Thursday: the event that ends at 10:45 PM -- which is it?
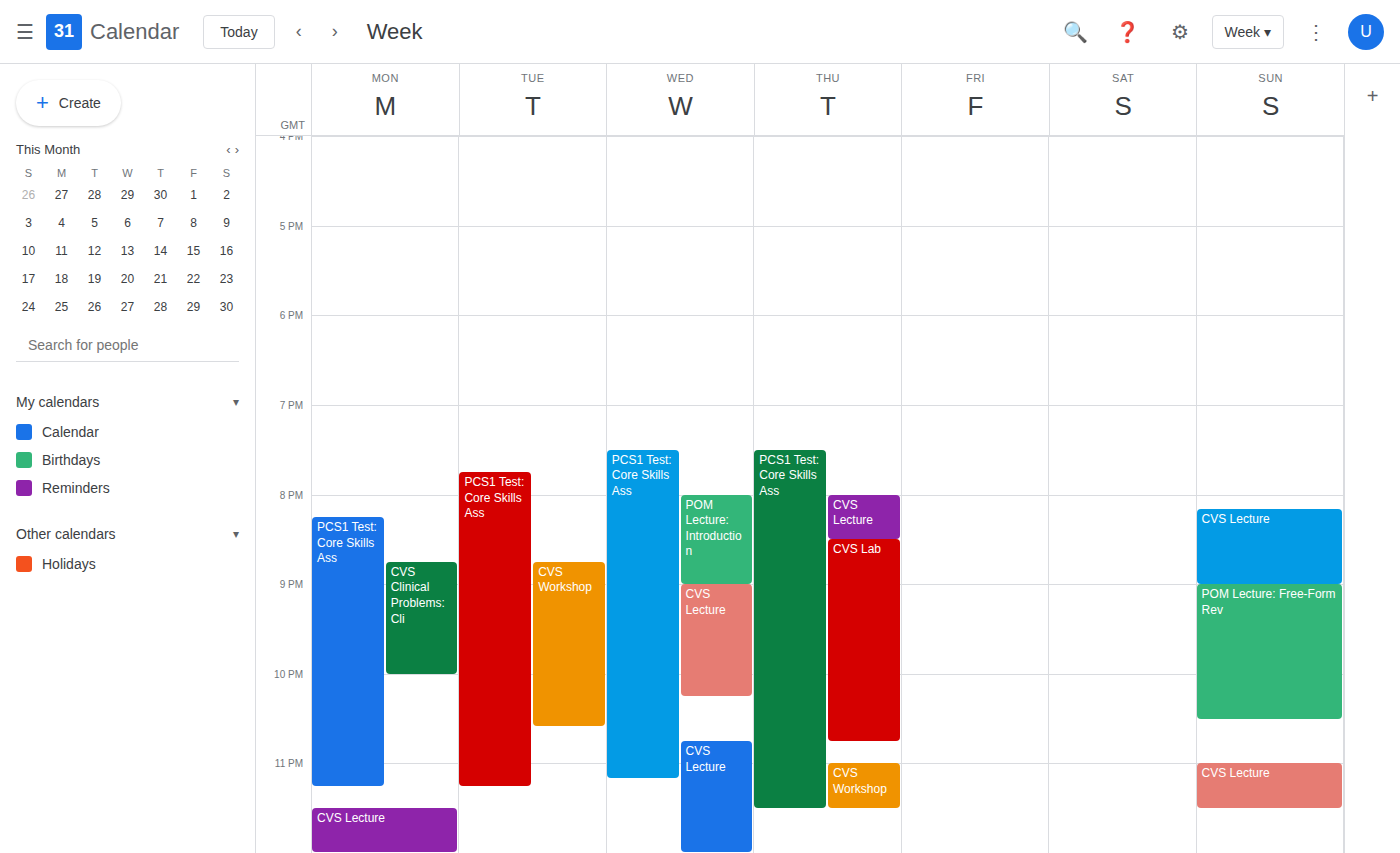
"CVS Lab"